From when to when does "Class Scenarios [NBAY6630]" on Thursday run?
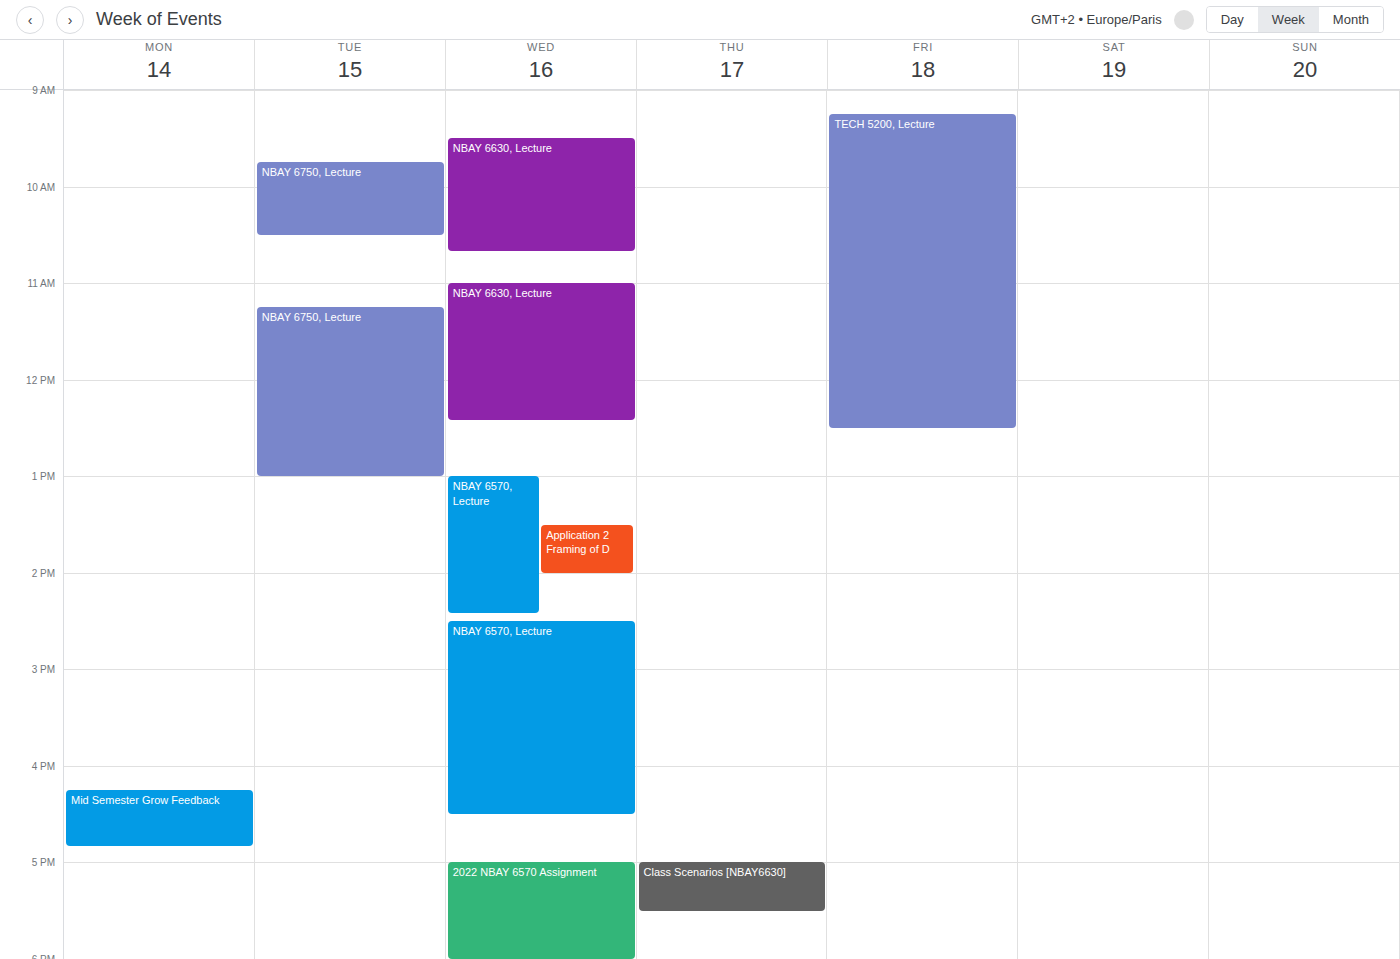
5:00 PM to 5:30 PM